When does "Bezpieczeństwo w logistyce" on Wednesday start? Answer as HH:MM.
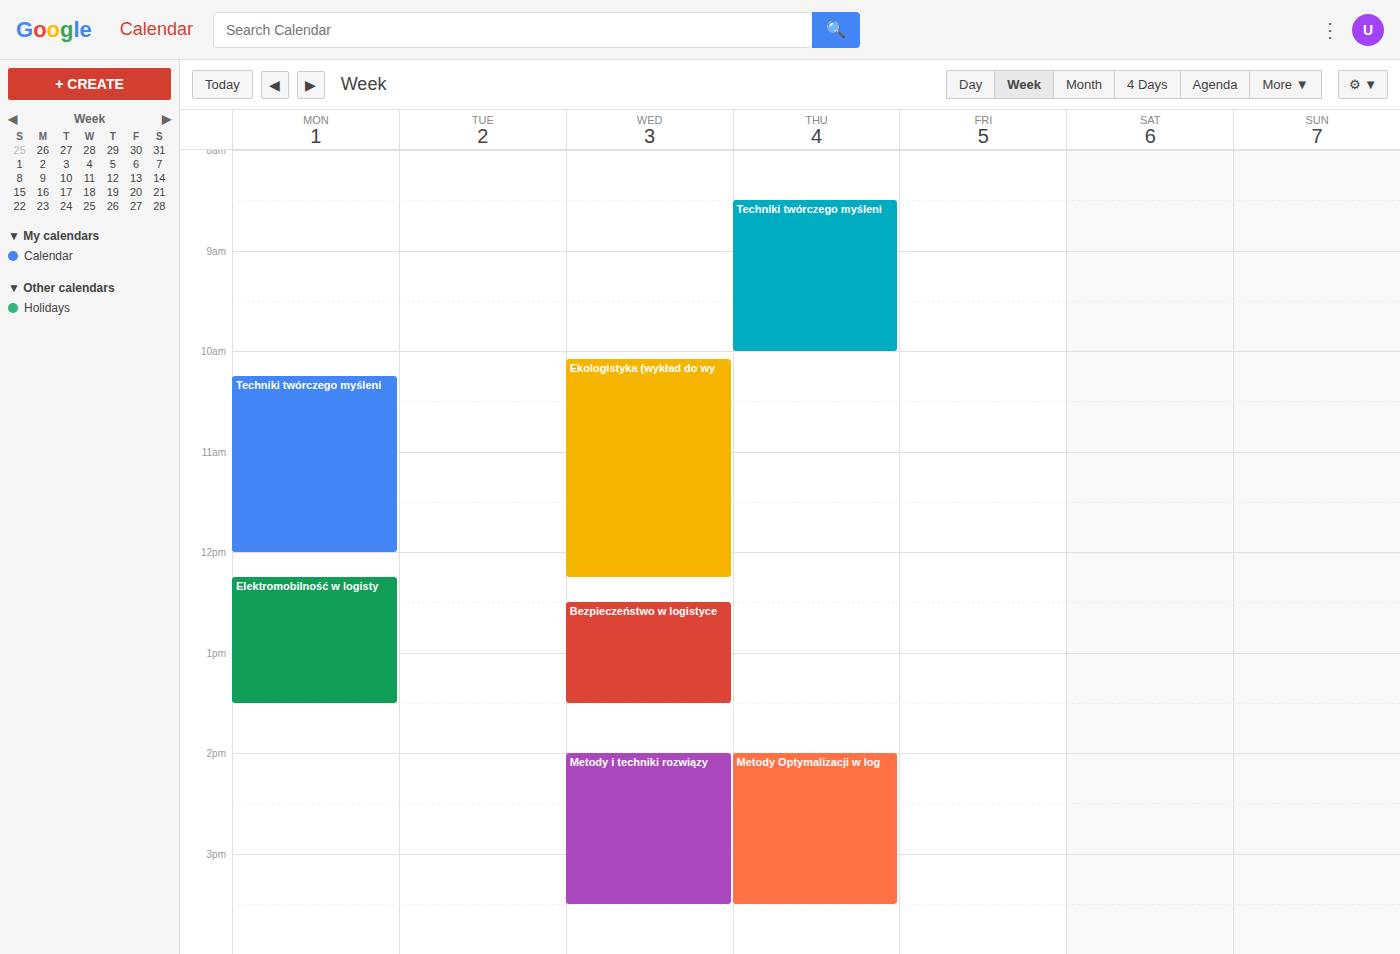
12:30